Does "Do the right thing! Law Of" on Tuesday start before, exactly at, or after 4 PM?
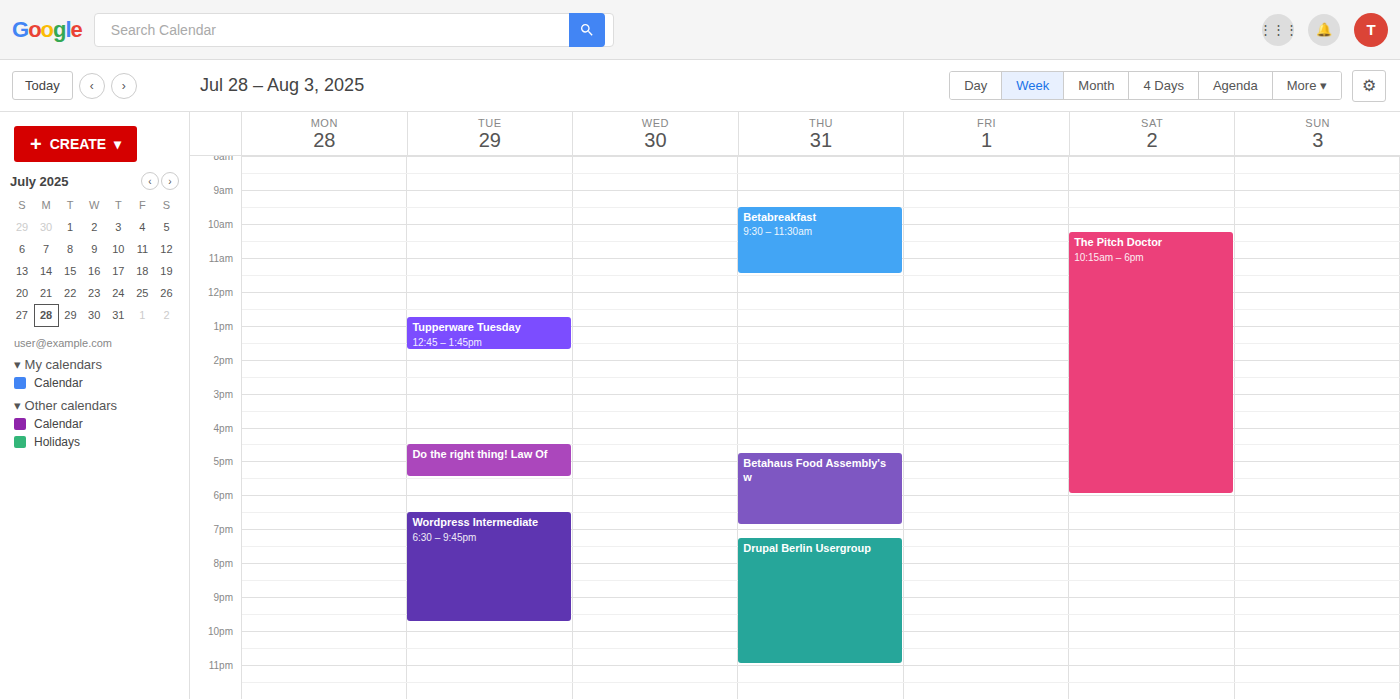
4:30 PM -- after 4 PM, 30 minutes below the 4 PM line.